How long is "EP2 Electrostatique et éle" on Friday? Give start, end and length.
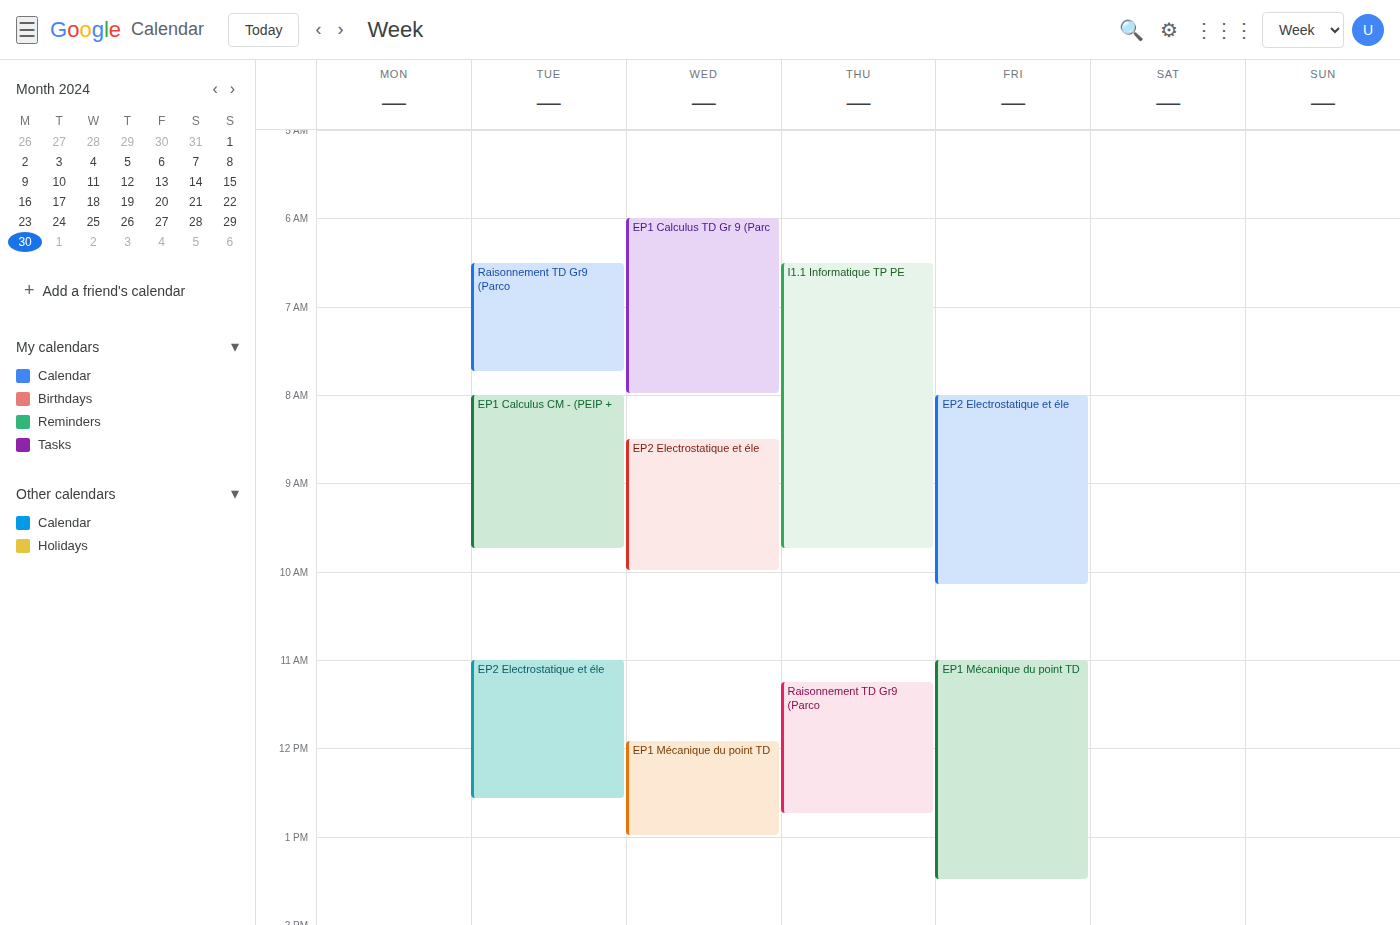
8:00 AM to 10:10 AM, 2 hours 10 minutes